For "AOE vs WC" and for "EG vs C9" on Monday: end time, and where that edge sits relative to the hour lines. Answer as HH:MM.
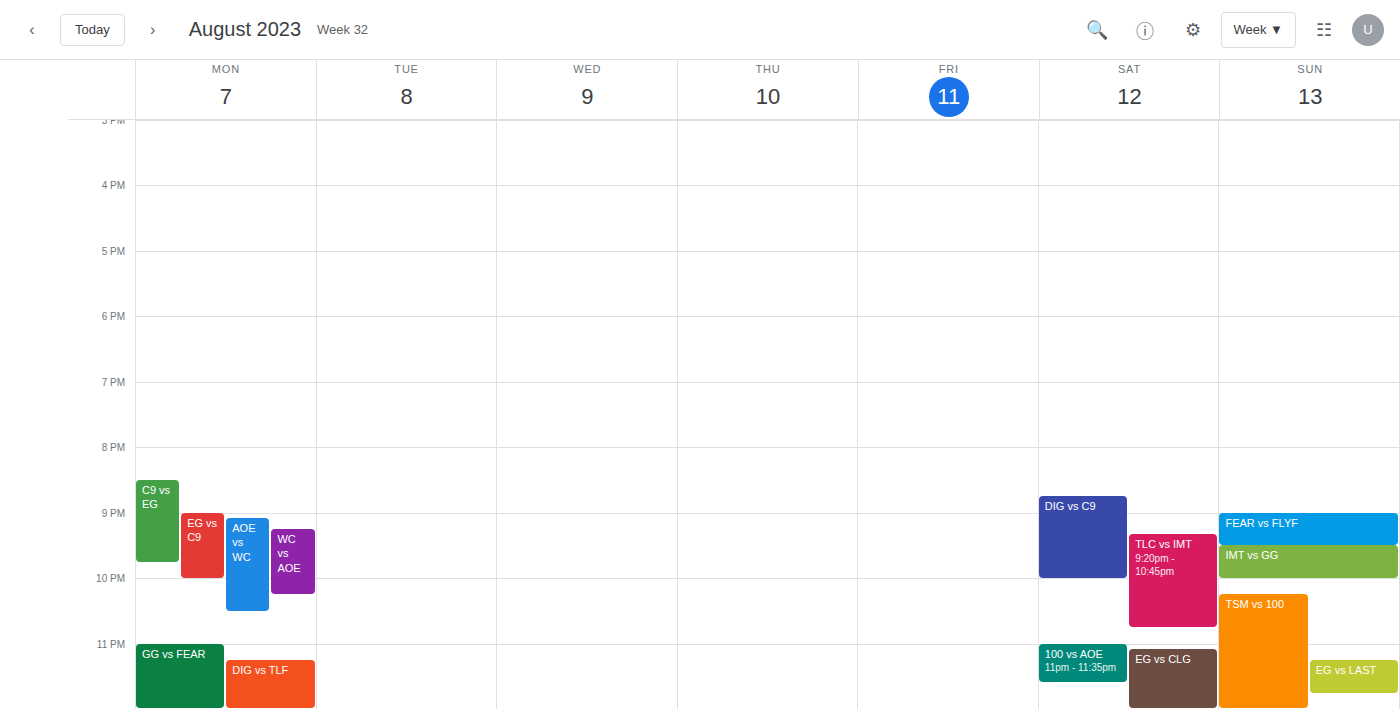
"AOE vs WC": 22:30, halfway between the 22:00 and 23:00 lines. "EG vs C9": 22:00, exactly on the 22:00 line.